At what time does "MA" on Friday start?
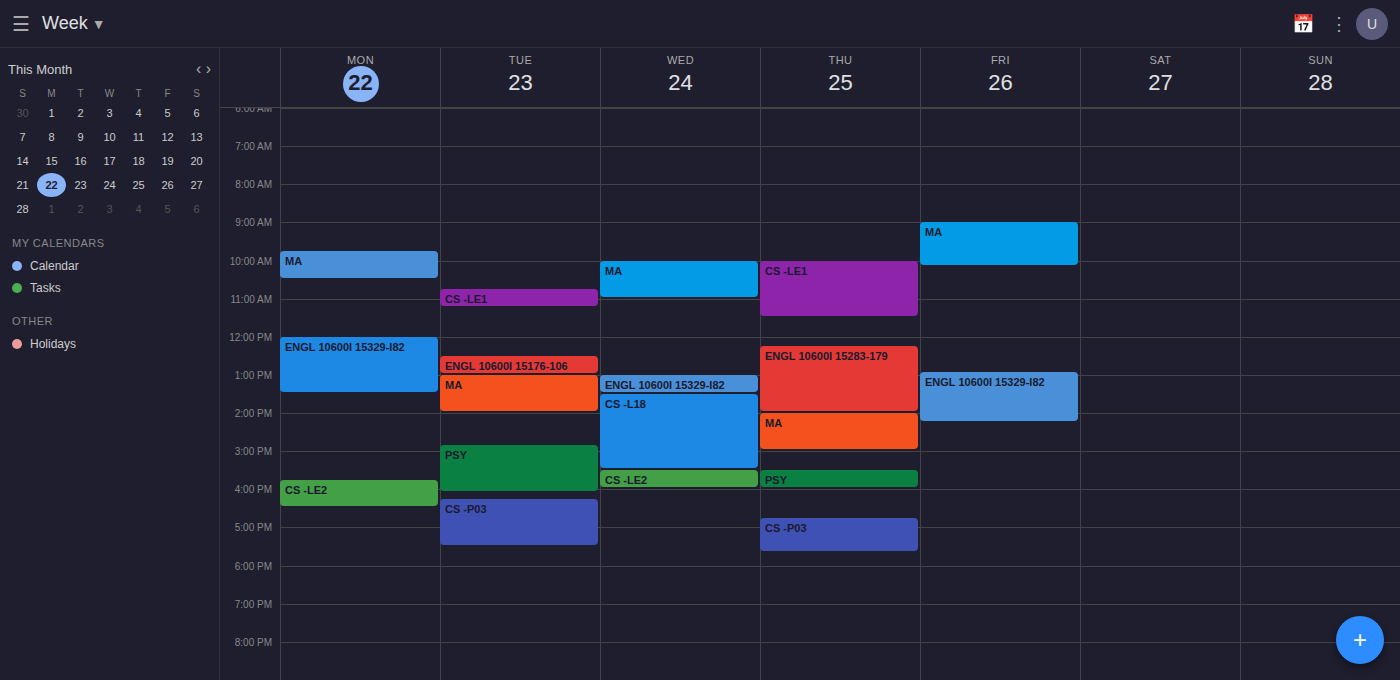
9:00 AM